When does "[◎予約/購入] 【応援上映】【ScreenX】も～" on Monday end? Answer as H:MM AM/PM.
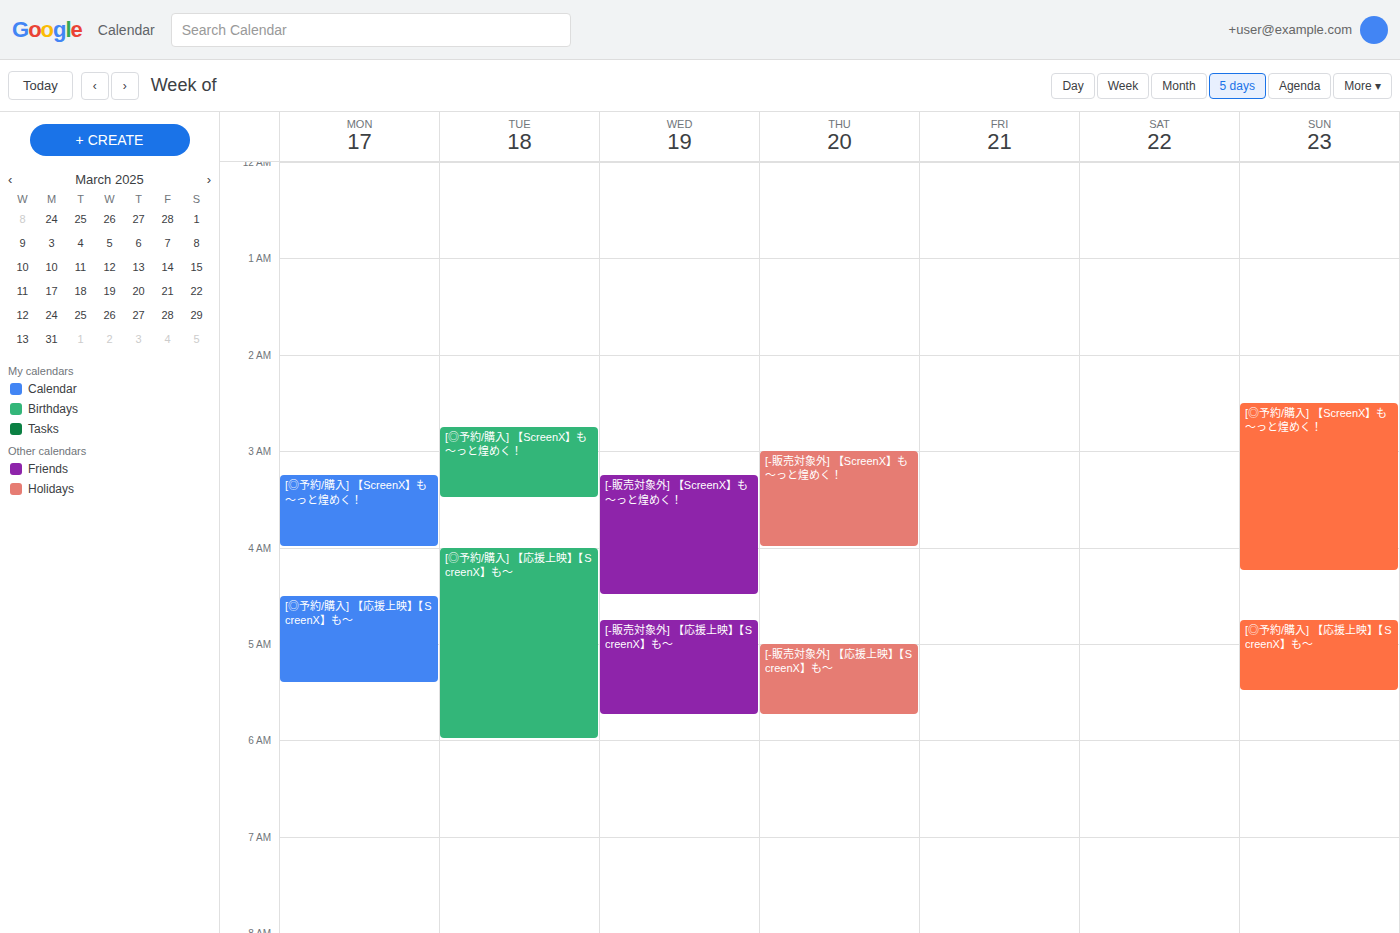
5:25 AM